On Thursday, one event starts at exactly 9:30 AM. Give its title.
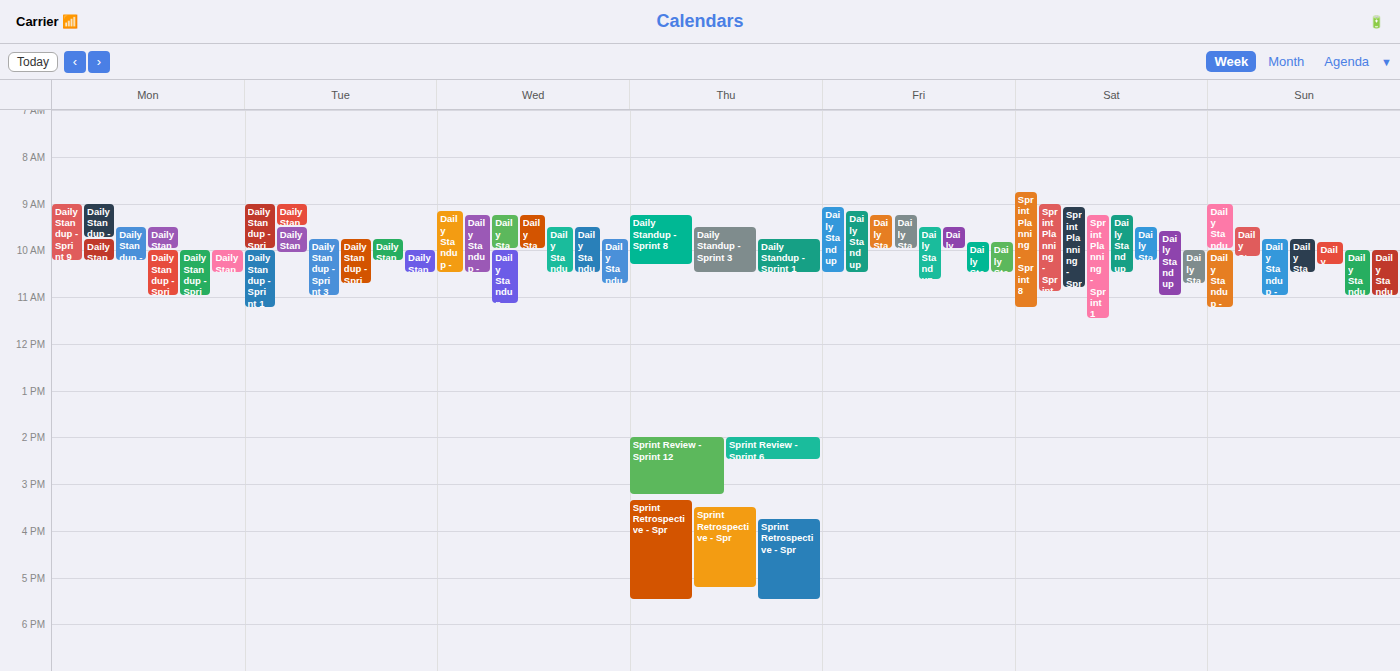
"Daily Standup - Sprint 3"